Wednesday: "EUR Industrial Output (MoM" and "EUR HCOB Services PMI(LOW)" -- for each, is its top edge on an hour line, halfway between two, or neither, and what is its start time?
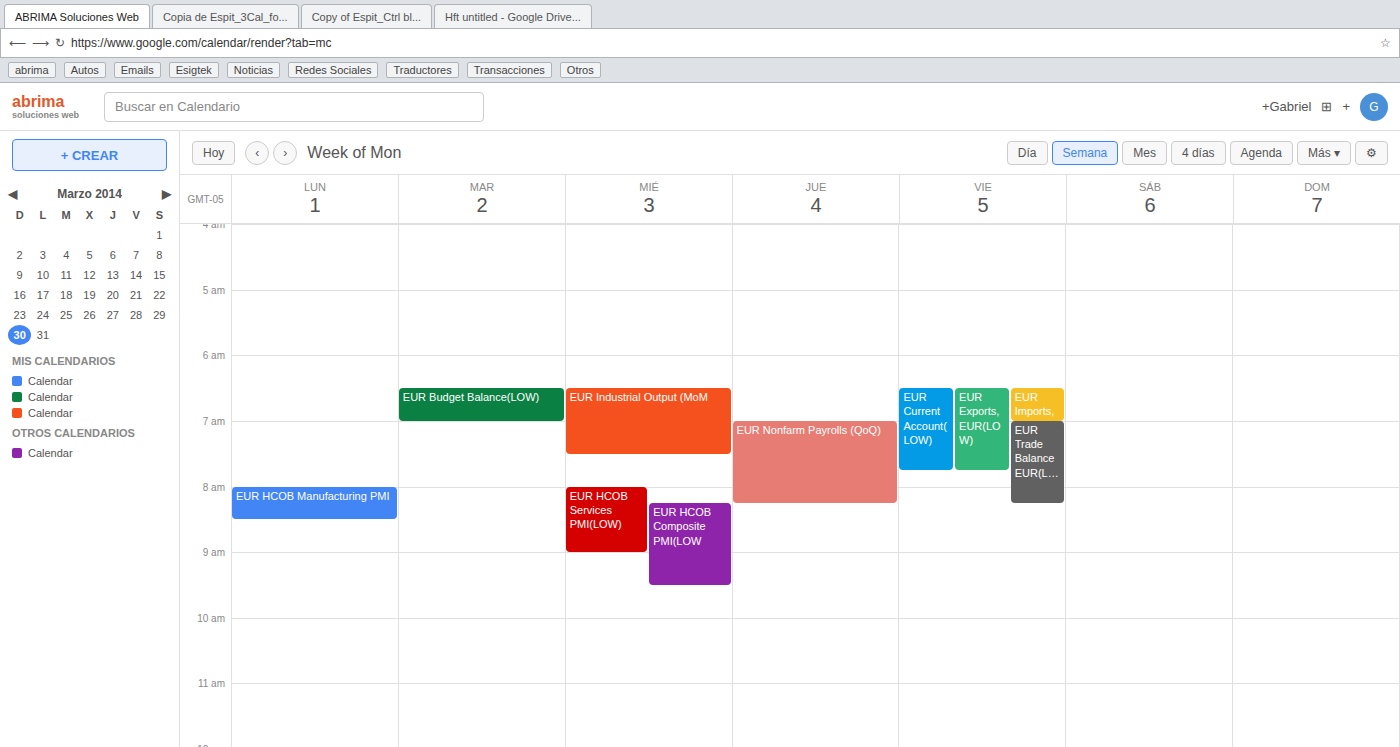
"EUR Industrial Output (MoM": 6:30 AM, halfway between the 6 AM and 7 AM lines. "EUR HCOB Services PMI(LOW)": 8:00 AM, exactly on the 8 AM line.